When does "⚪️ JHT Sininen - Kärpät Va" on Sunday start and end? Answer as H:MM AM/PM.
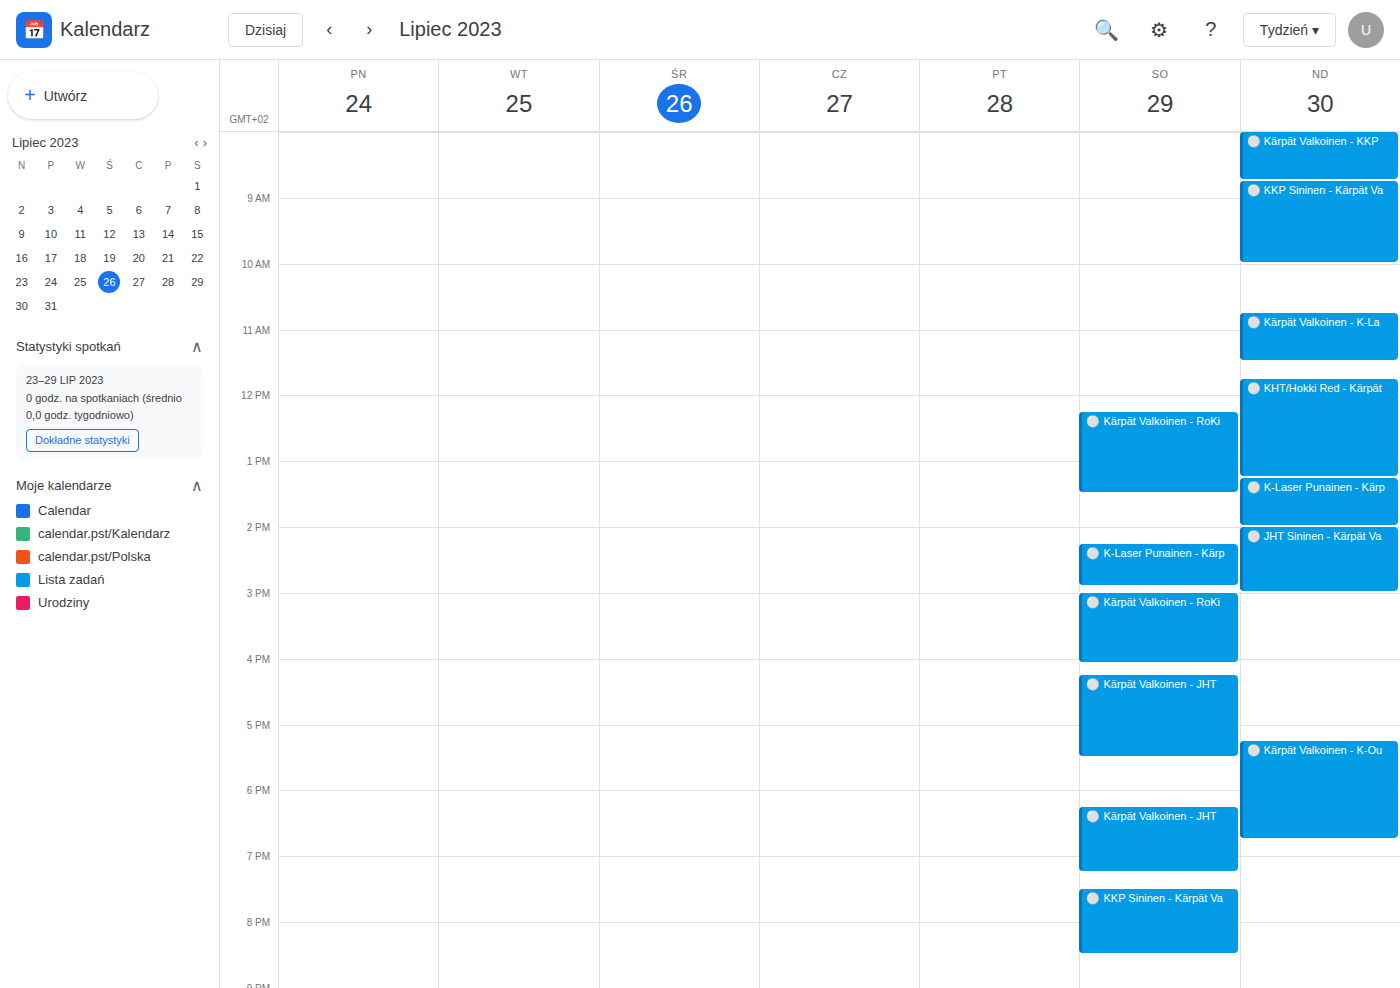
2:00 PM to 3:00 PM